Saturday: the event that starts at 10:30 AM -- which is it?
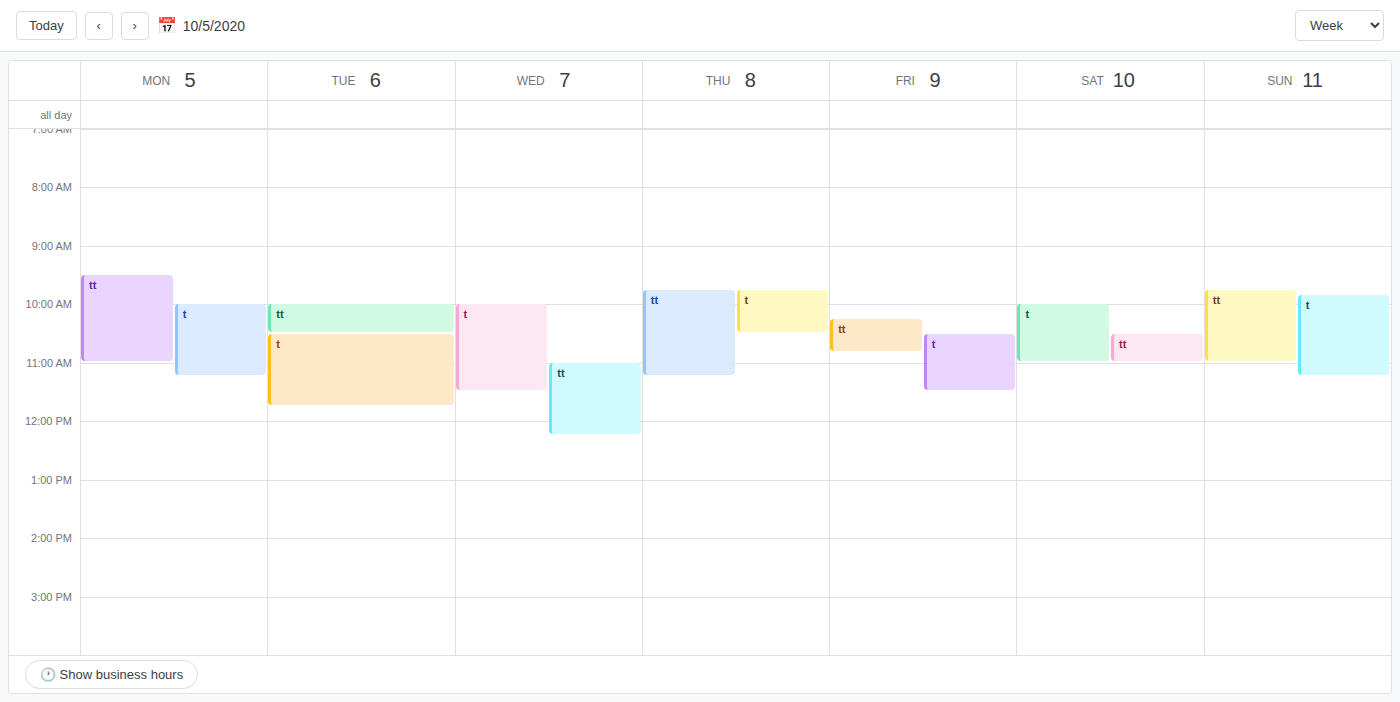
"tt"